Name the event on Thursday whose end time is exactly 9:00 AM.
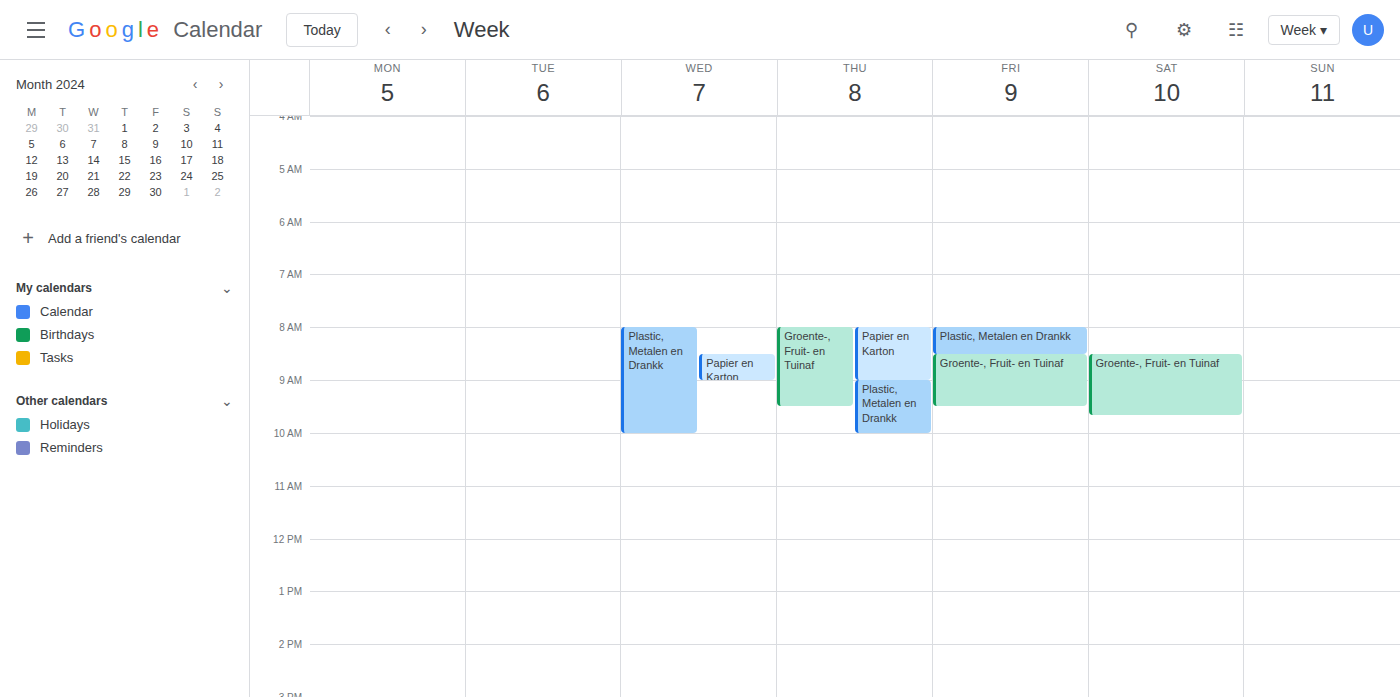
"Papier en Karton"